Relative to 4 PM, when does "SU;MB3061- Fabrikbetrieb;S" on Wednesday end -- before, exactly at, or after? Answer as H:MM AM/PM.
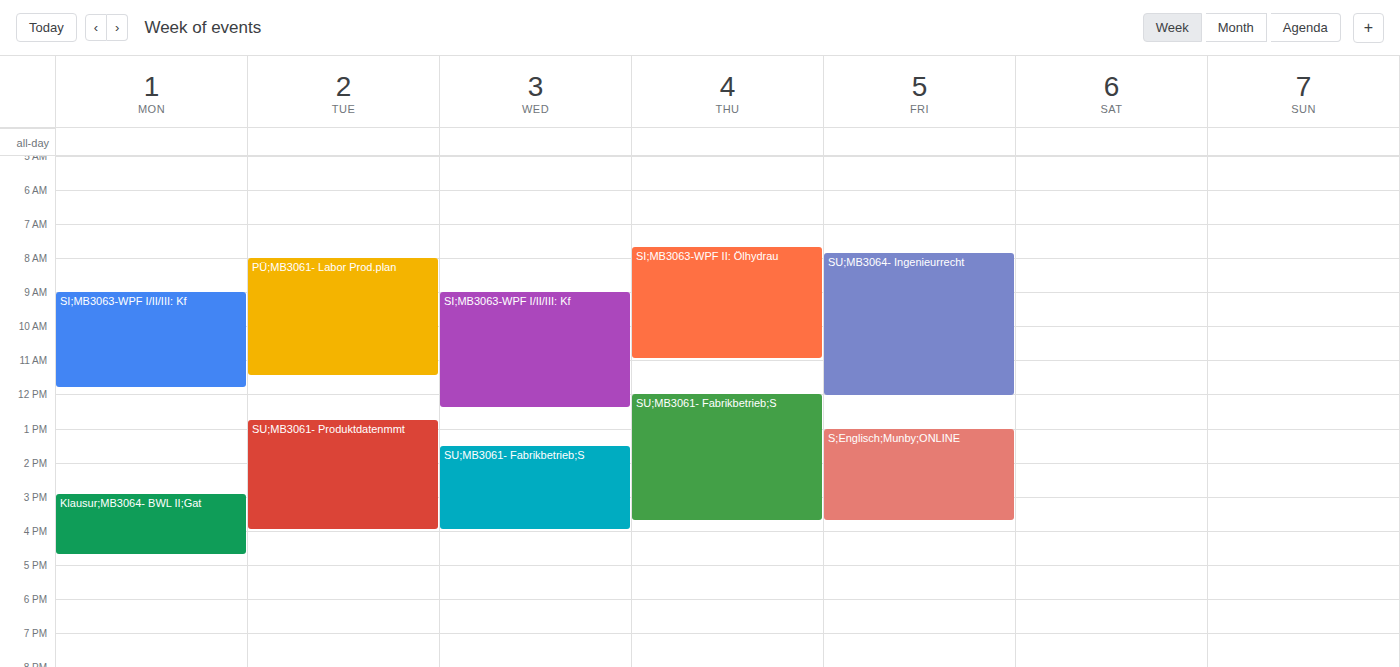
4:00 PM -- exactly at 4 PM, on the 4 PM line.